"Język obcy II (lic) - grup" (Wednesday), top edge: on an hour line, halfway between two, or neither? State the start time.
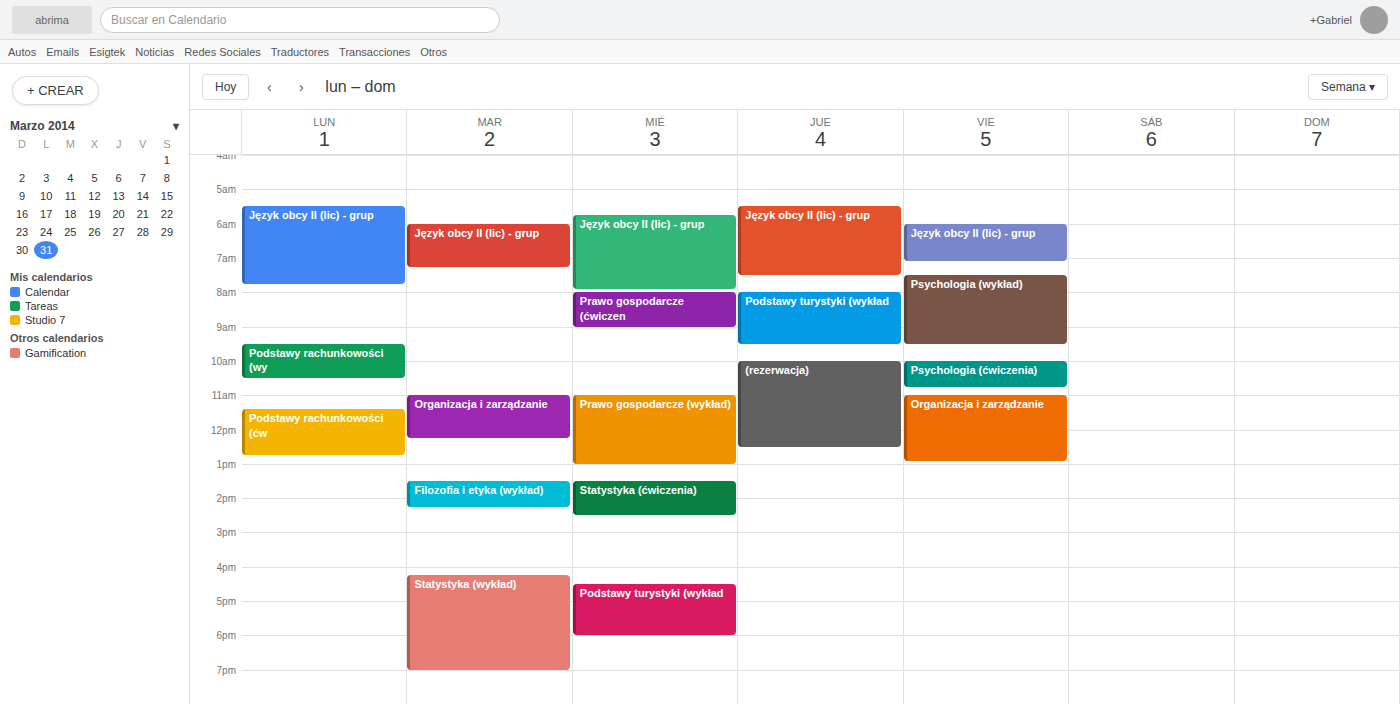
05:45 -- neither: three quarters of the way from the 05:00 line to the 06:00 line.